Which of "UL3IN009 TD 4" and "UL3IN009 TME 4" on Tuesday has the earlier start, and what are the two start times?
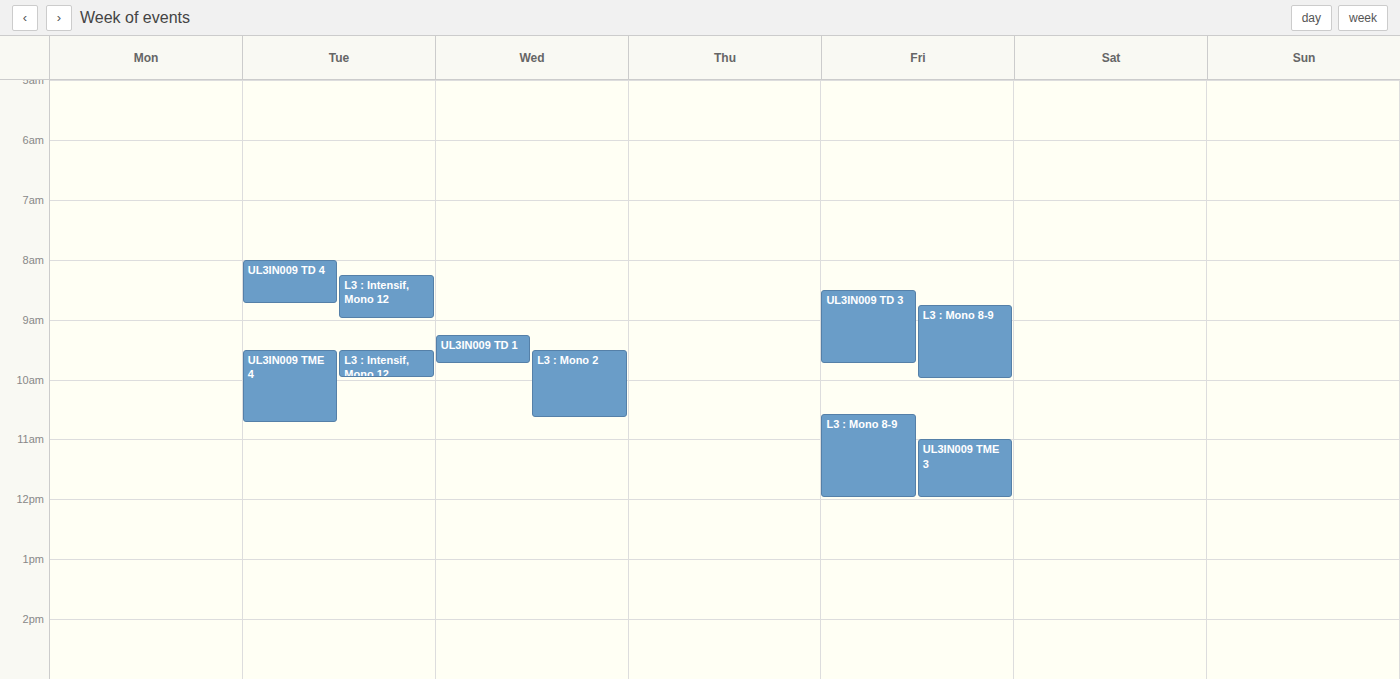
"UL3IN009 TD 4" 8:00 AM; "UL3IN009 TME 4" 9:30 AM.